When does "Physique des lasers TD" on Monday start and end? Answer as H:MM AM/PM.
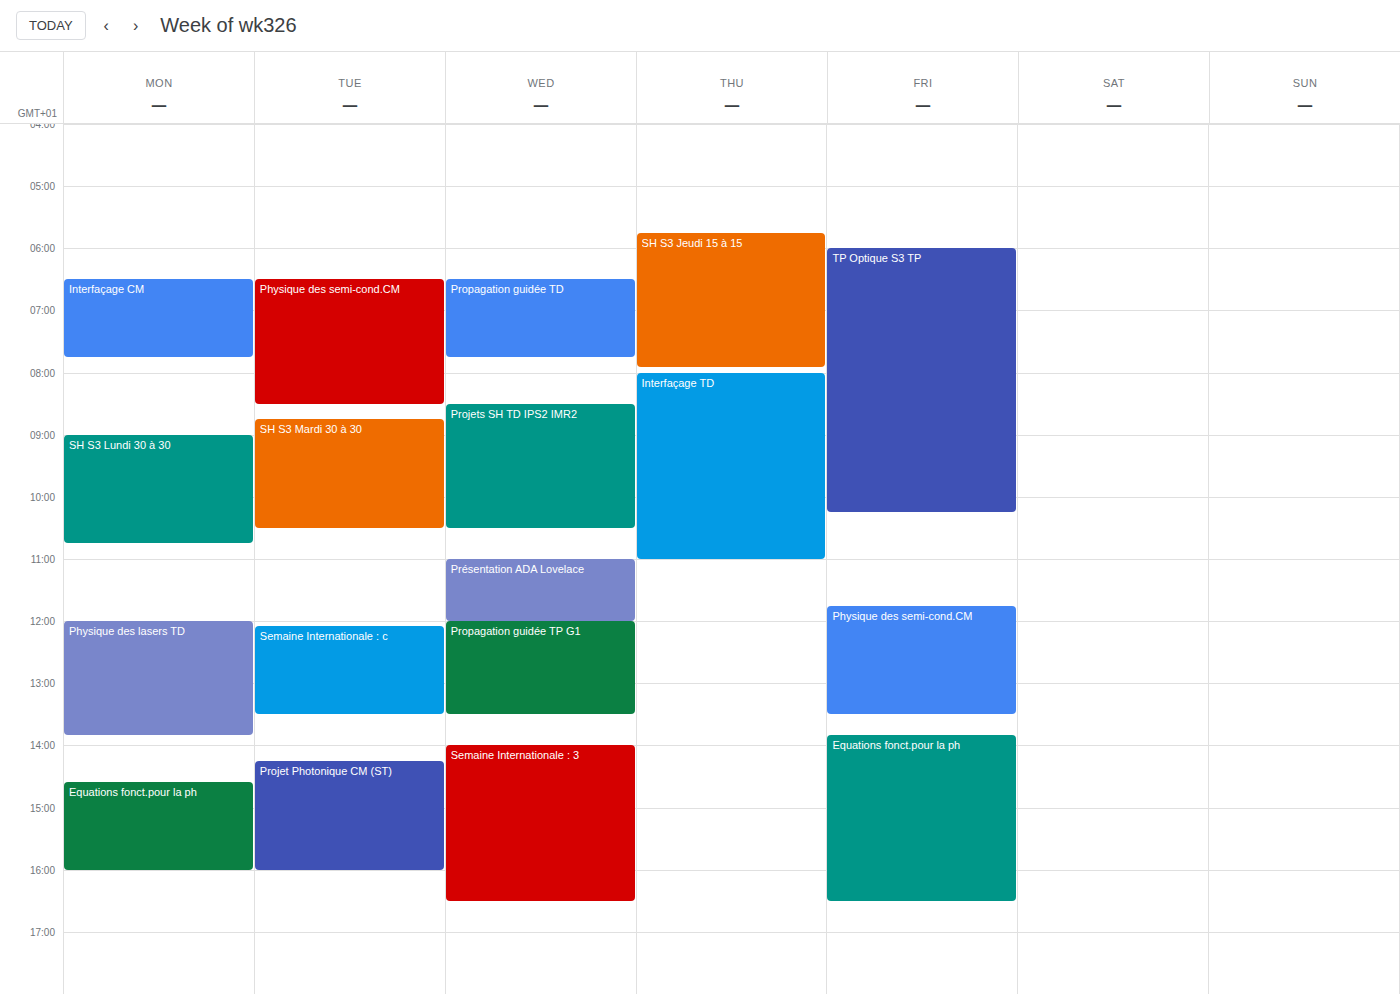
12:00 PM to 1:50 PM